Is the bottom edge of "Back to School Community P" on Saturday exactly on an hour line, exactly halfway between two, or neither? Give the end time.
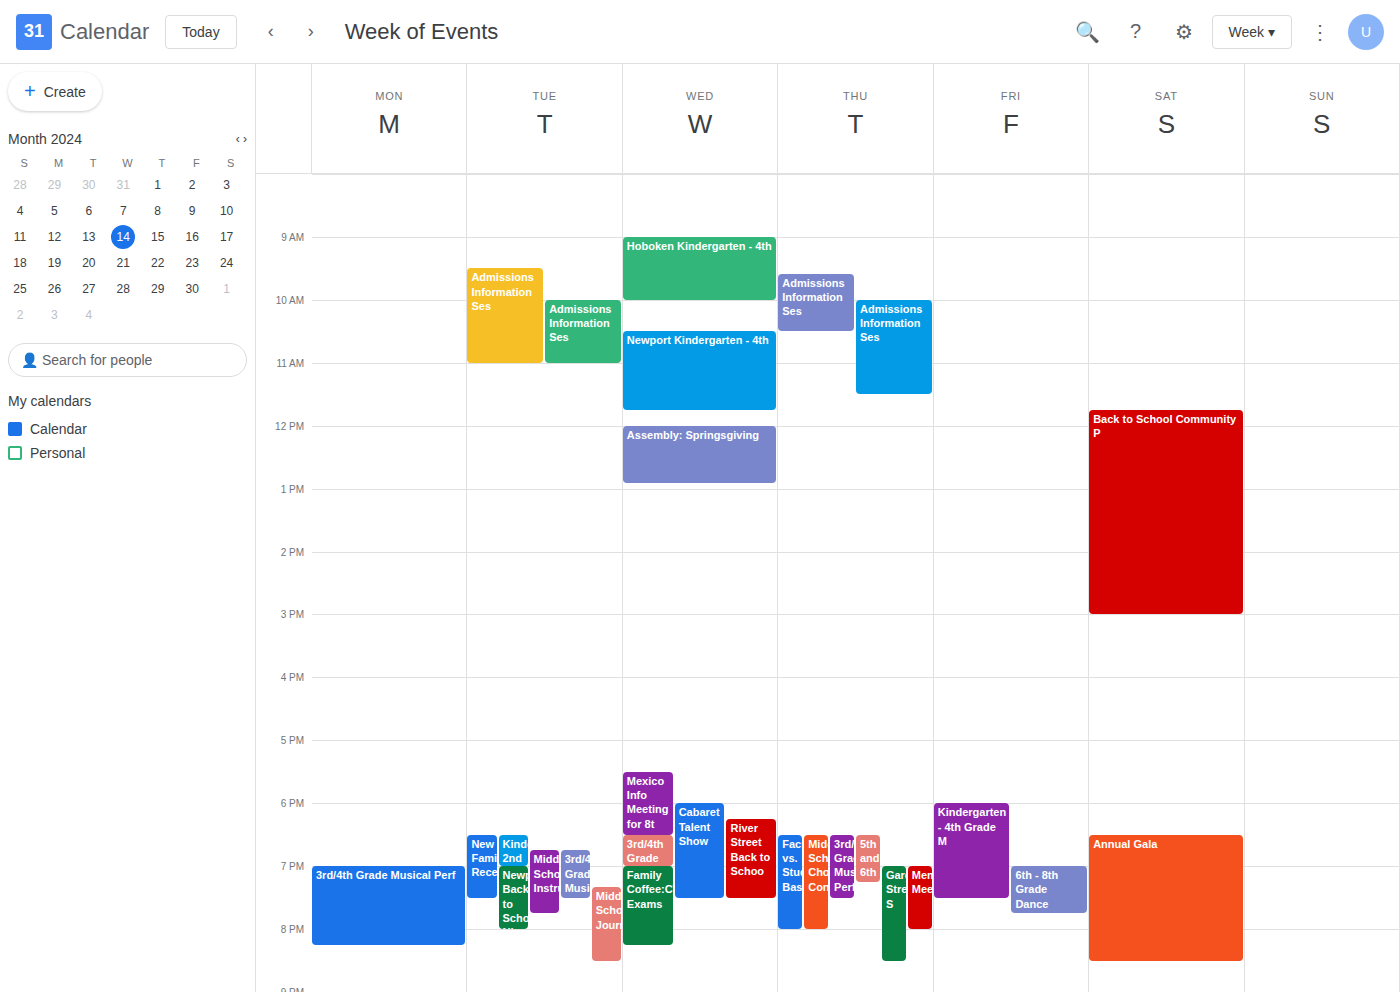
3:00 PM -- exactly on the 3 PM line.